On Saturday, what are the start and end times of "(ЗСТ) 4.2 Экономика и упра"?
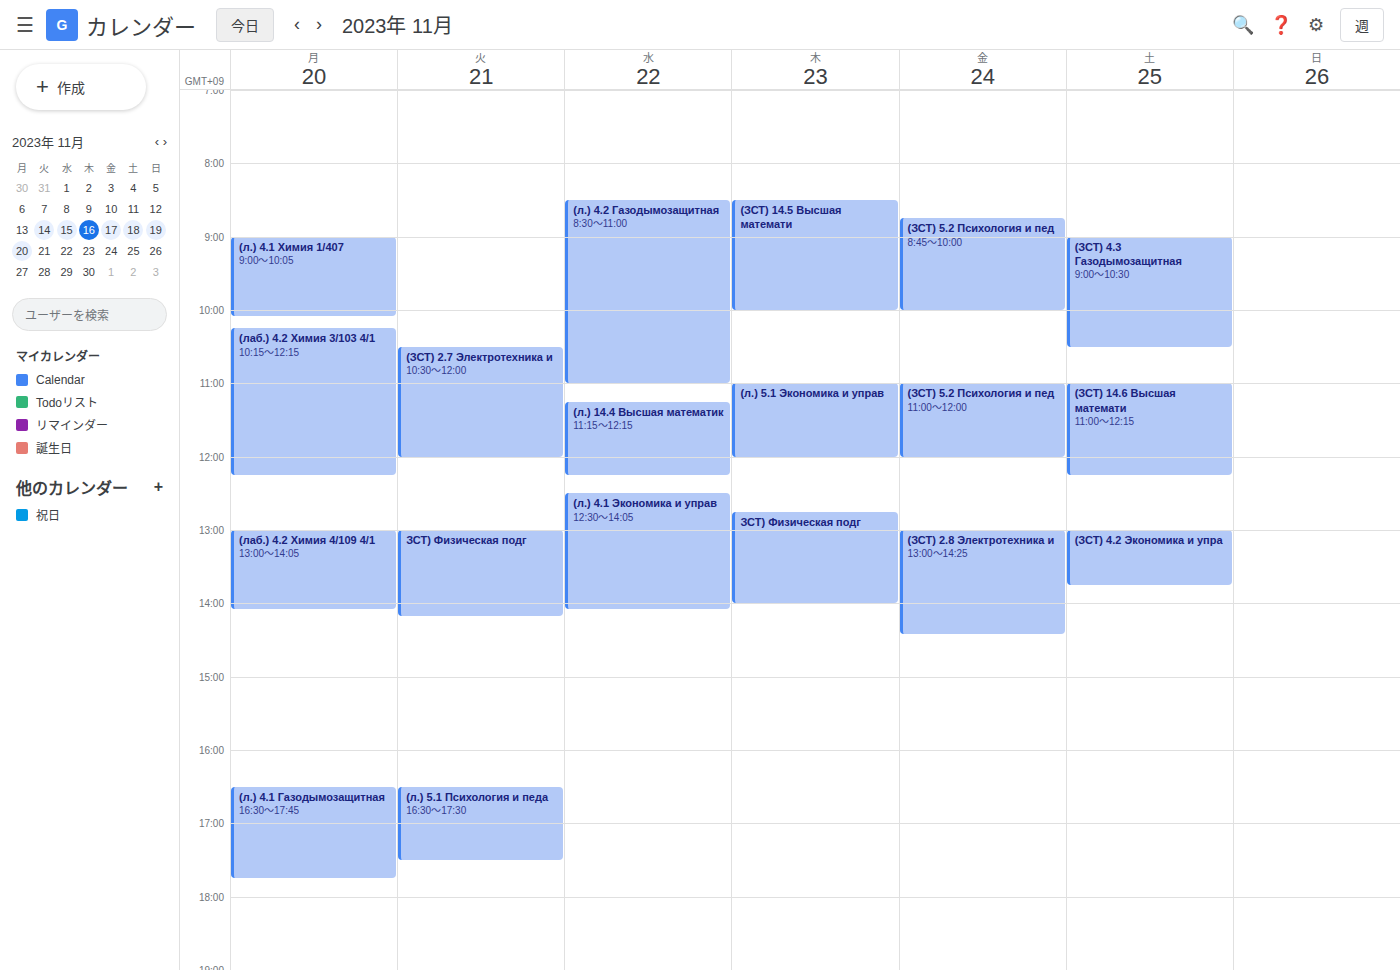
1:00 PM to 1:45 PM